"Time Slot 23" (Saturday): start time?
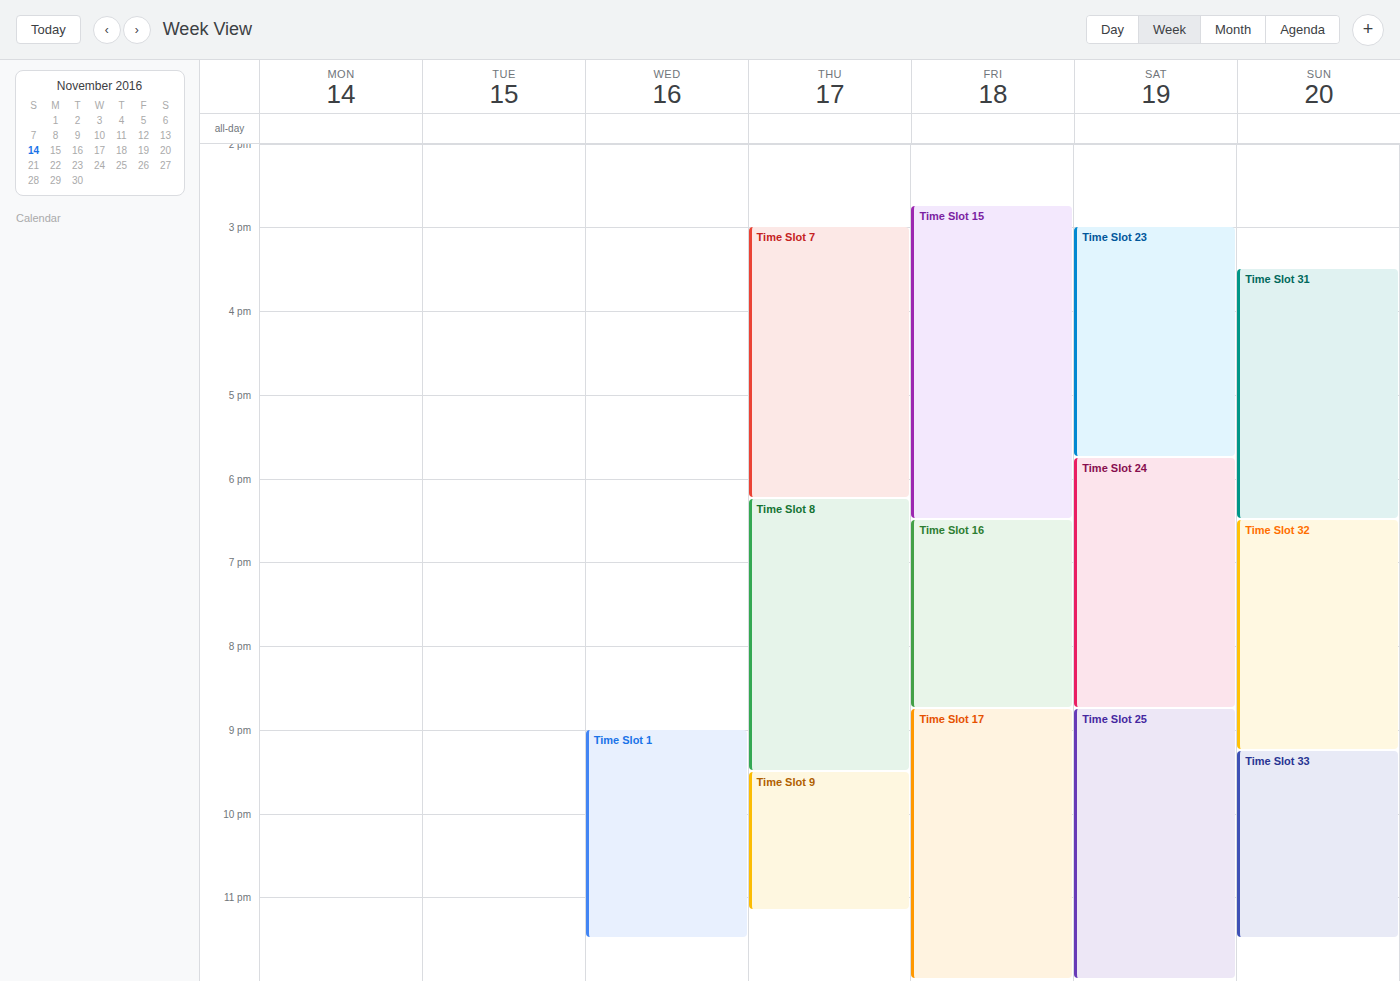
15:00